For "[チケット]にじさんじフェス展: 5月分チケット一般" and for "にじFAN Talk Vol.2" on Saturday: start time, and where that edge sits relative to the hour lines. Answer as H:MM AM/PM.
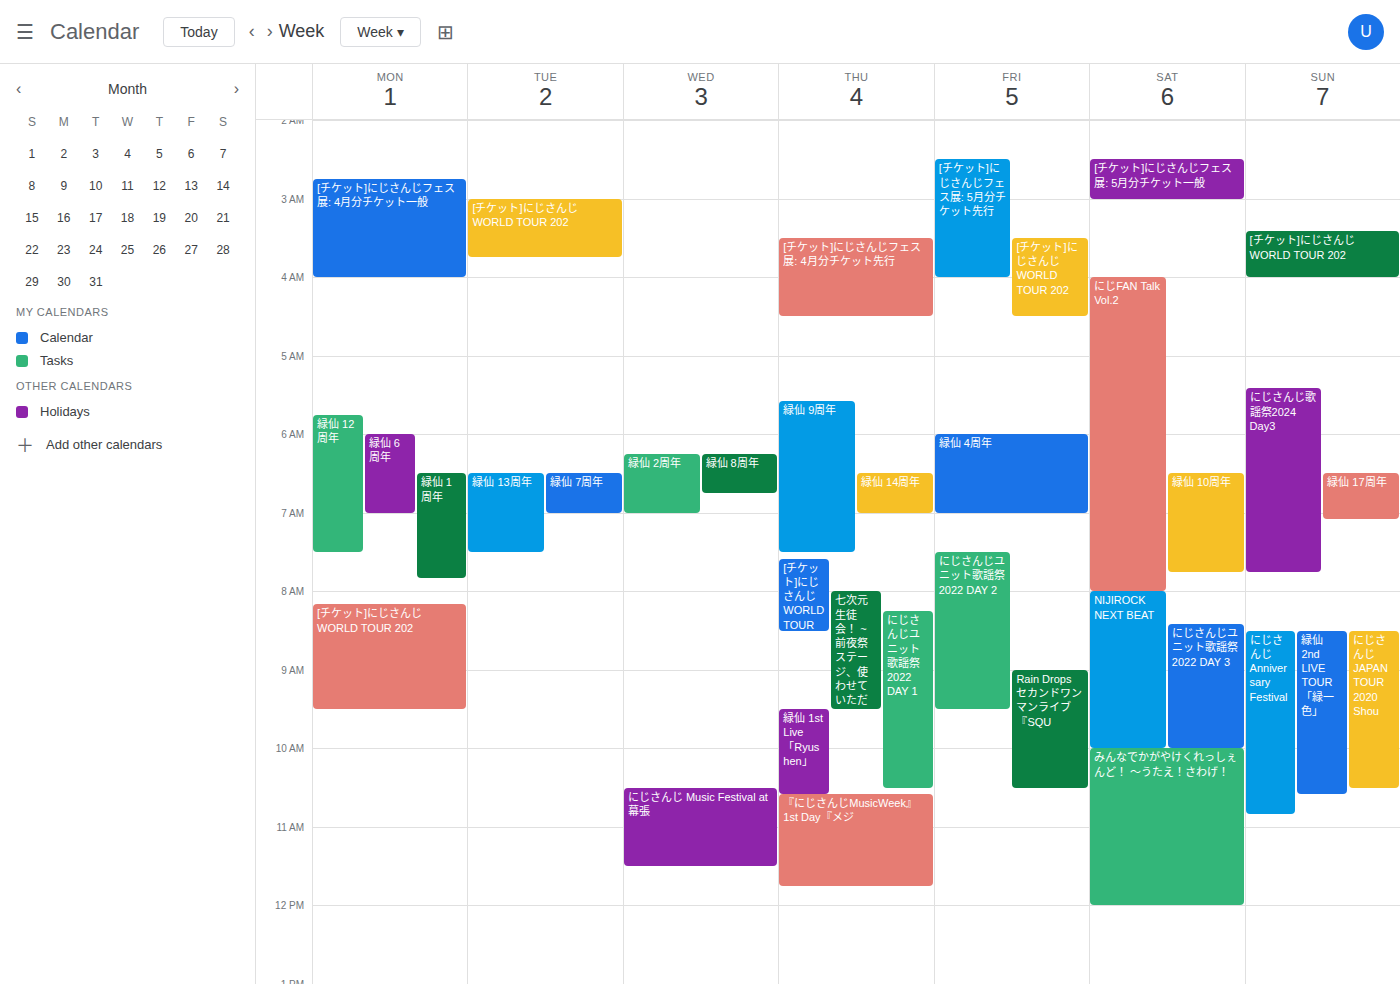
"[チケット]にじさんじフェス展: 5月分チケット一般": 2:30 AM, halfway between the 2 AM and 3 AM lines. "にじFAN Talk Vol.2": 4:00 AM, exactly on the 4 AM line.